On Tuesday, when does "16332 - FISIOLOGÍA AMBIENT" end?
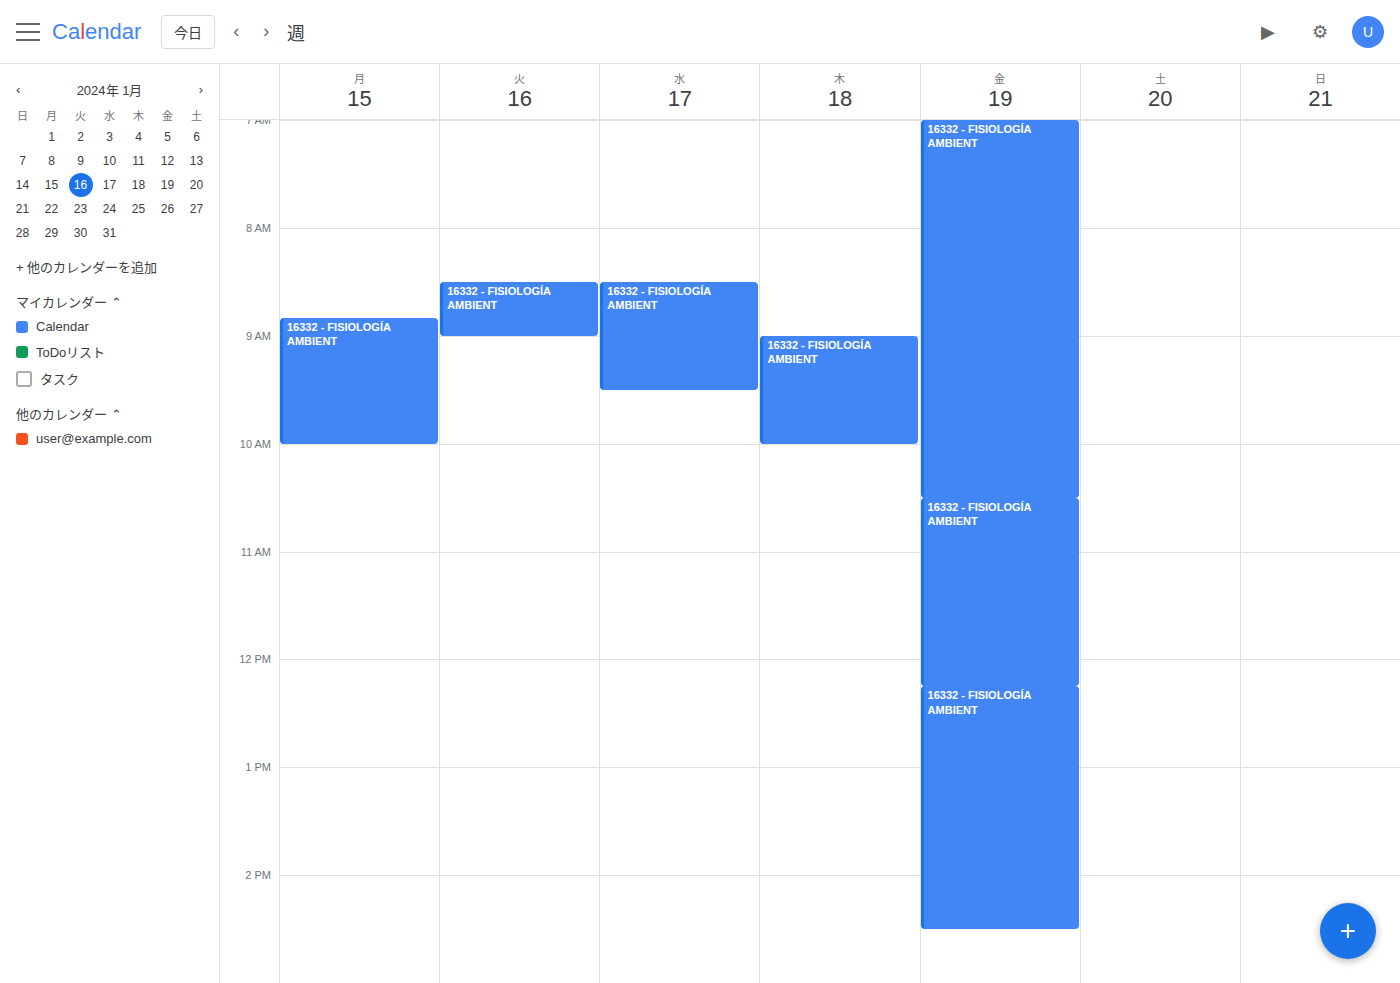
9:00 AM